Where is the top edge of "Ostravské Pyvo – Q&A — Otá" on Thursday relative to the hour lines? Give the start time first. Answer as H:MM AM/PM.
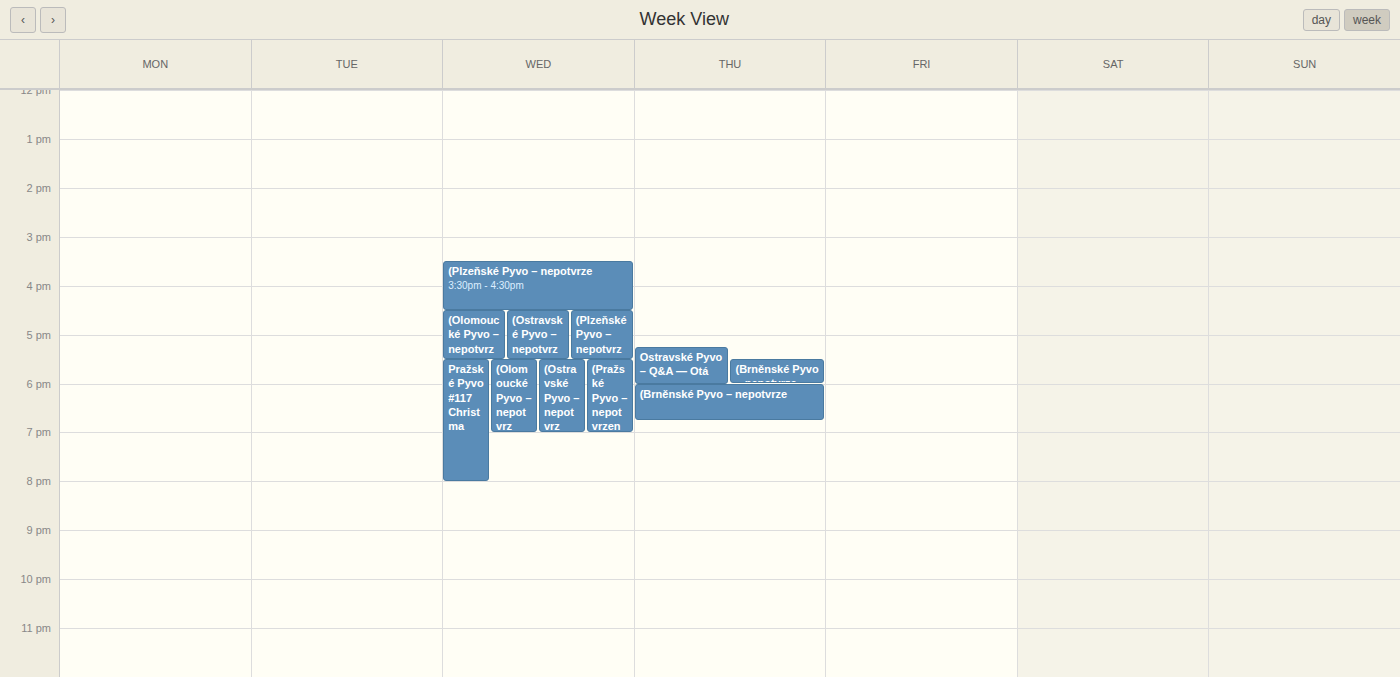
5:15 PM -- neither: a quarter of the way from the 5 PM line to the 6 PM line.